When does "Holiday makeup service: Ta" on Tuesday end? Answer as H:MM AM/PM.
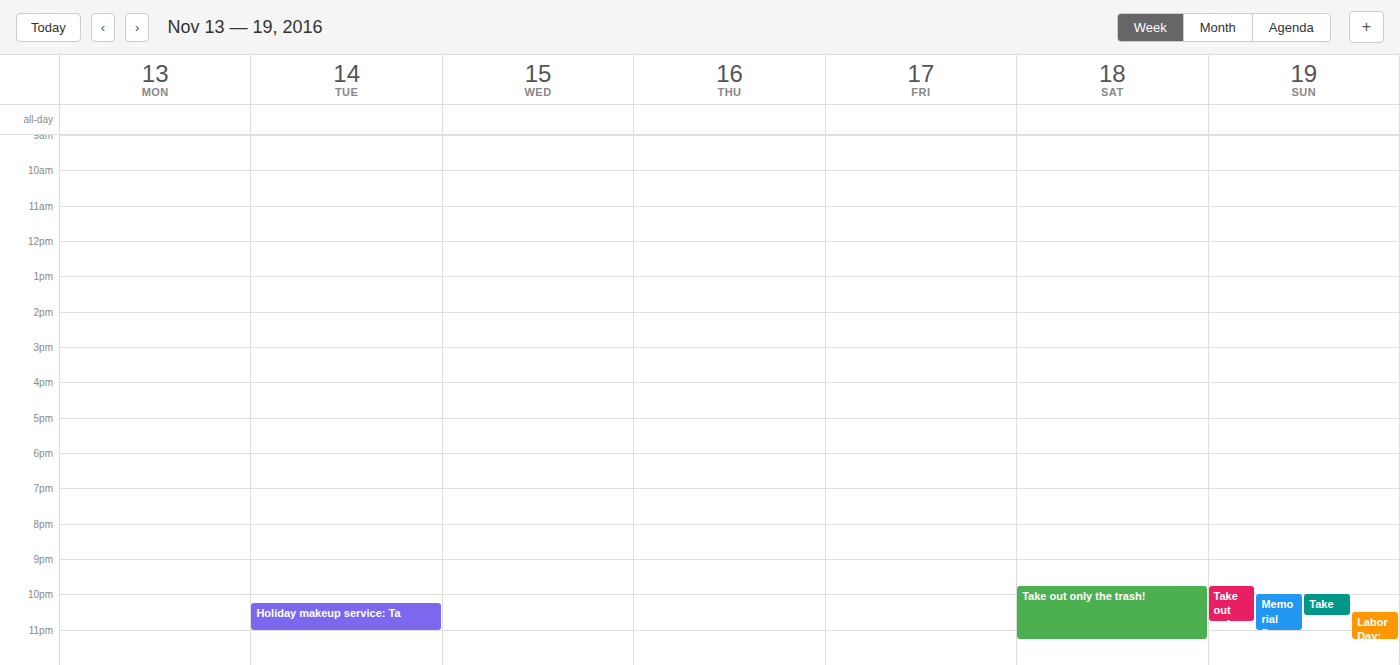
11:00 PM